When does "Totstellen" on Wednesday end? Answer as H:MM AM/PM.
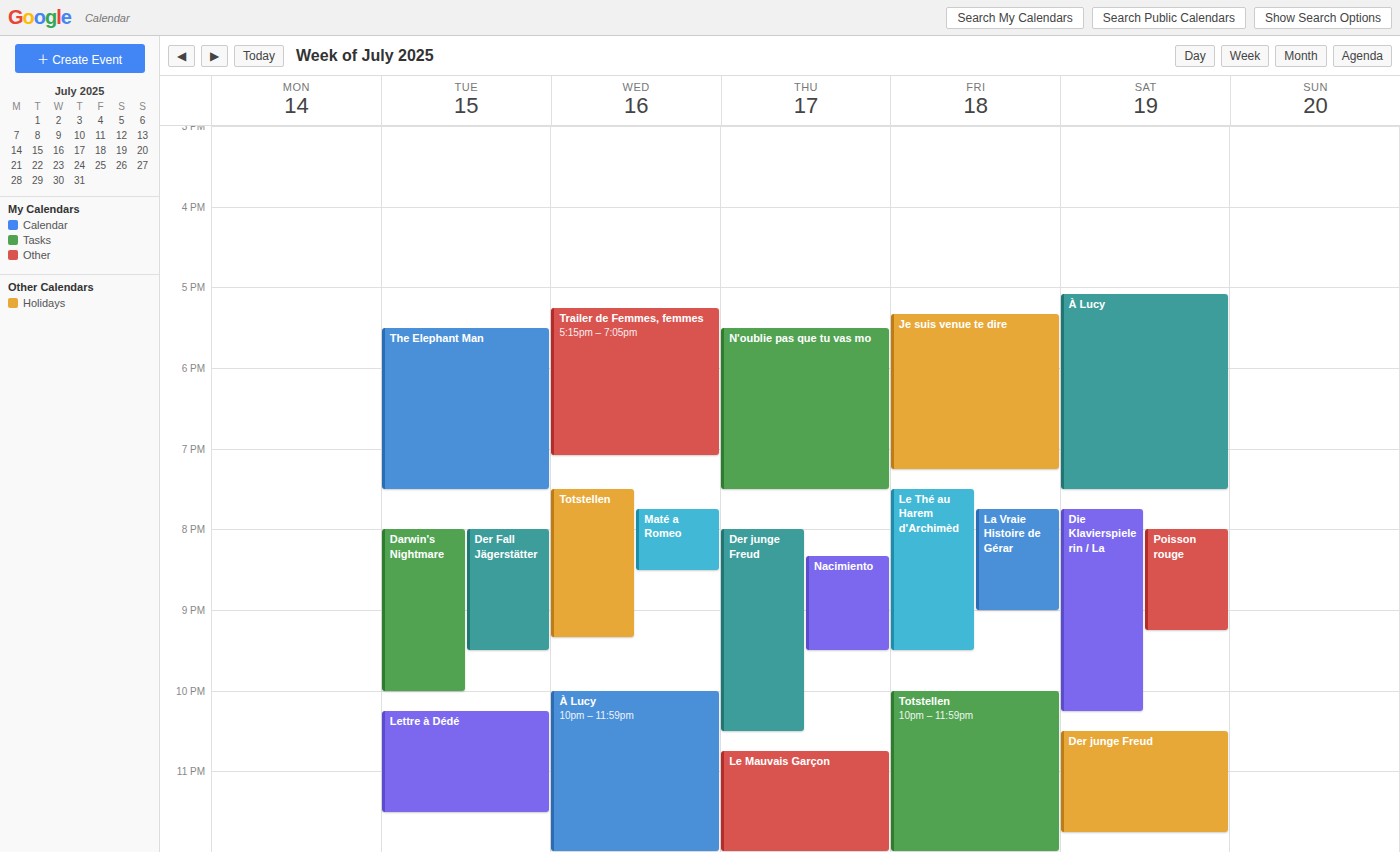
9:20 PM